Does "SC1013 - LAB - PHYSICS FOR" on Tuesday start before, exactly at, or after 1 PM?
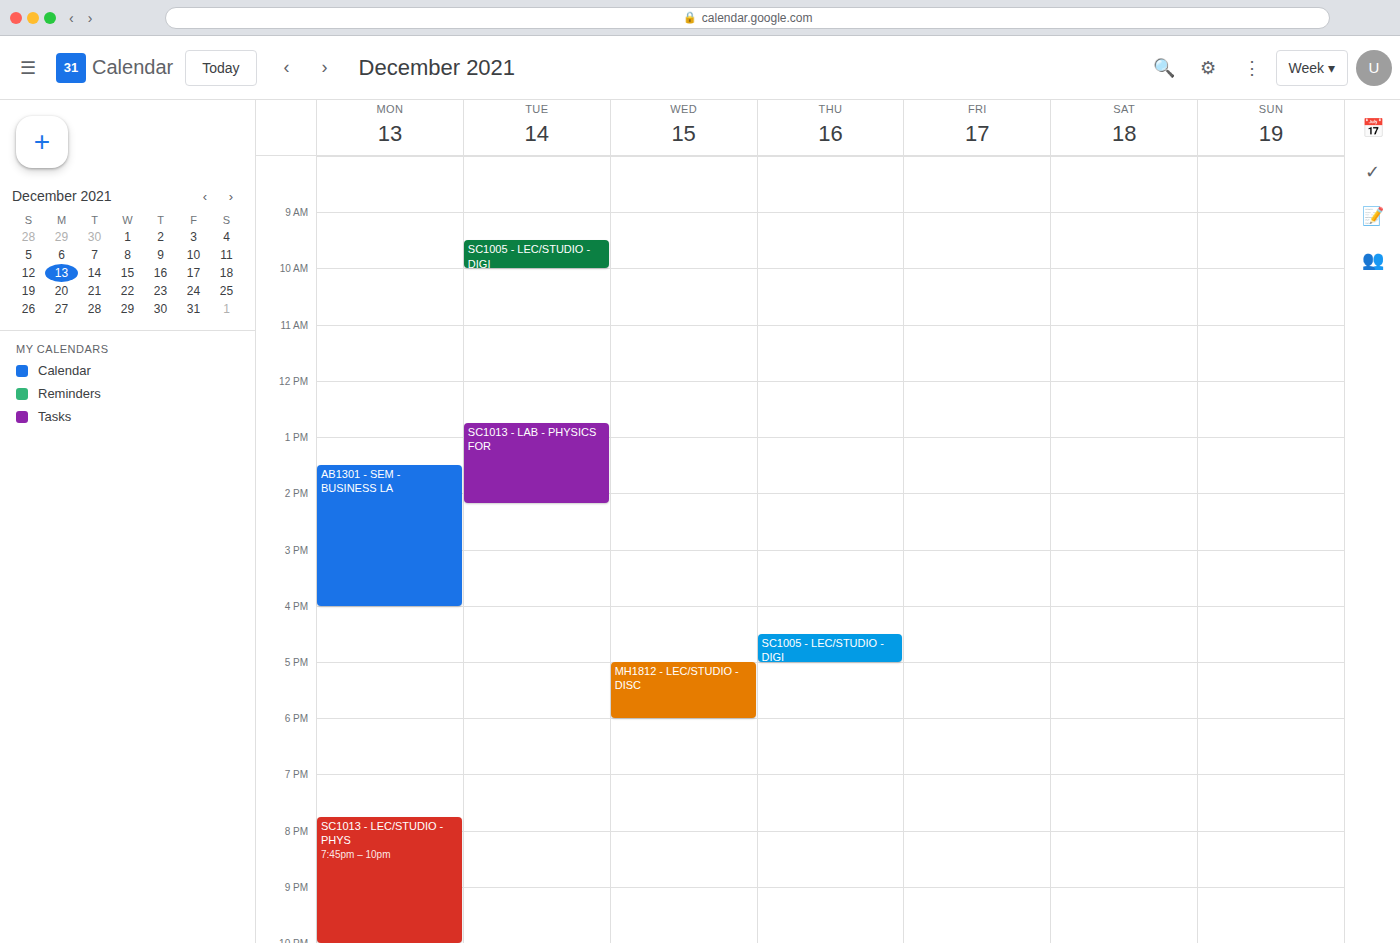
12:45 PM -- before 1 PM, 15 minutes above the 1 PM line.